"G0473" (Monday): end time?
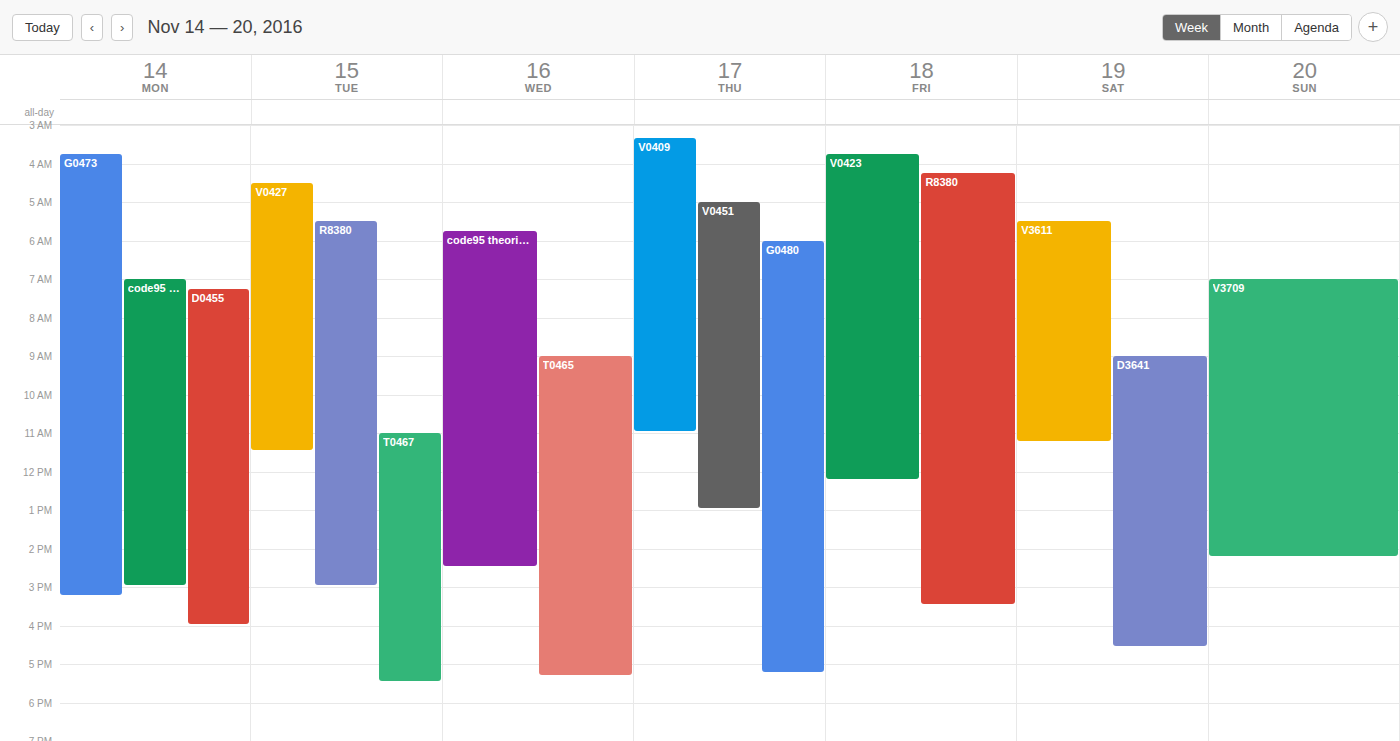
3:15 PM